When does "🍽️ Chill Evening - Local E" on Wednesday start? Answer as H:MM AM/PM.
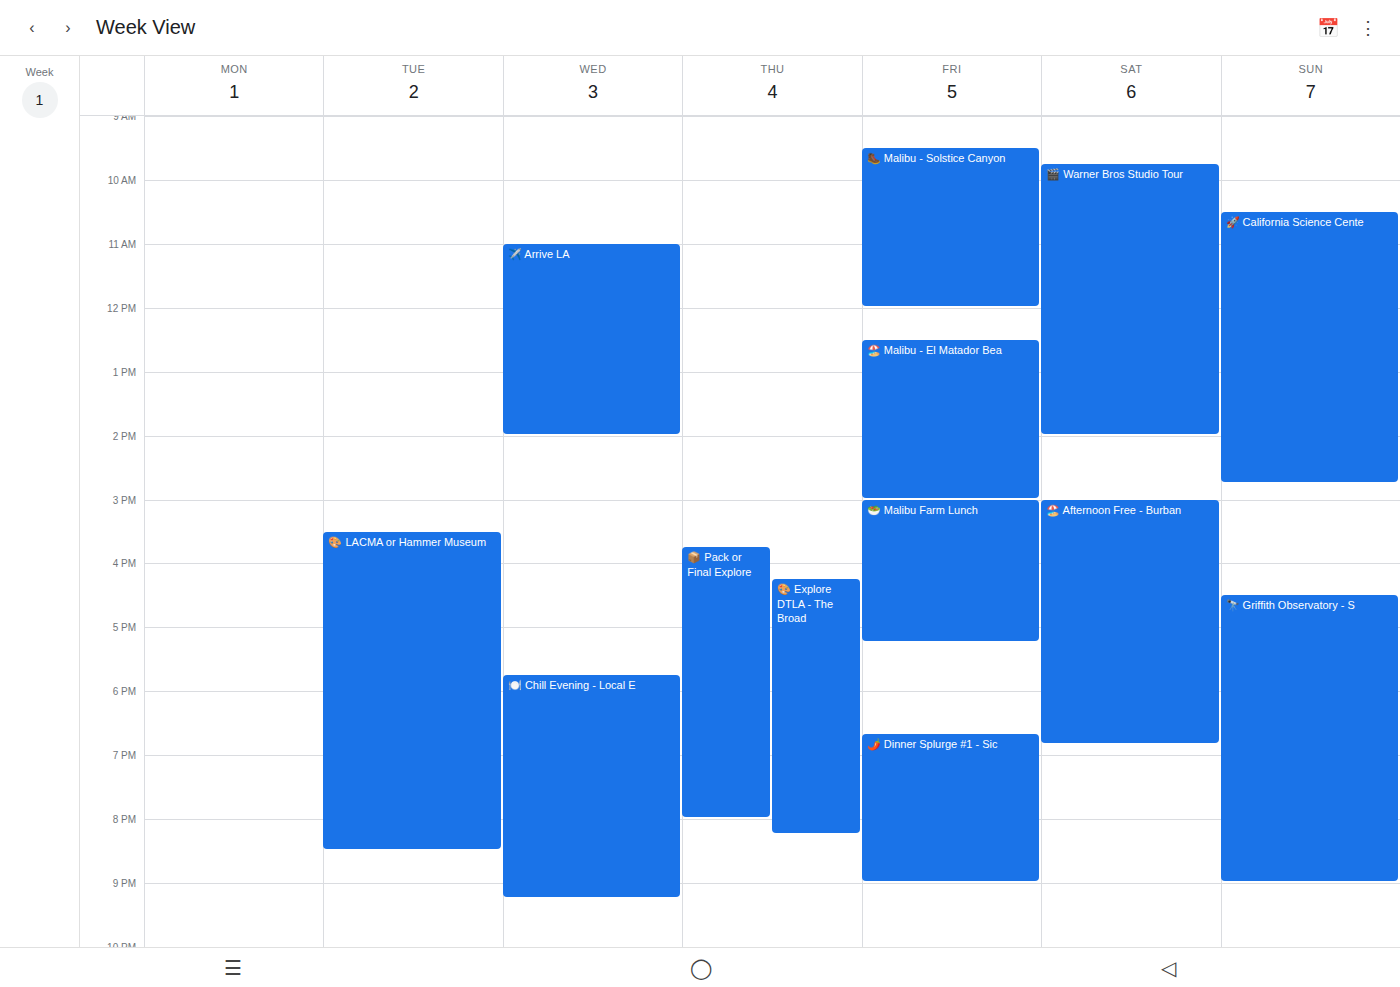
5:45 PM